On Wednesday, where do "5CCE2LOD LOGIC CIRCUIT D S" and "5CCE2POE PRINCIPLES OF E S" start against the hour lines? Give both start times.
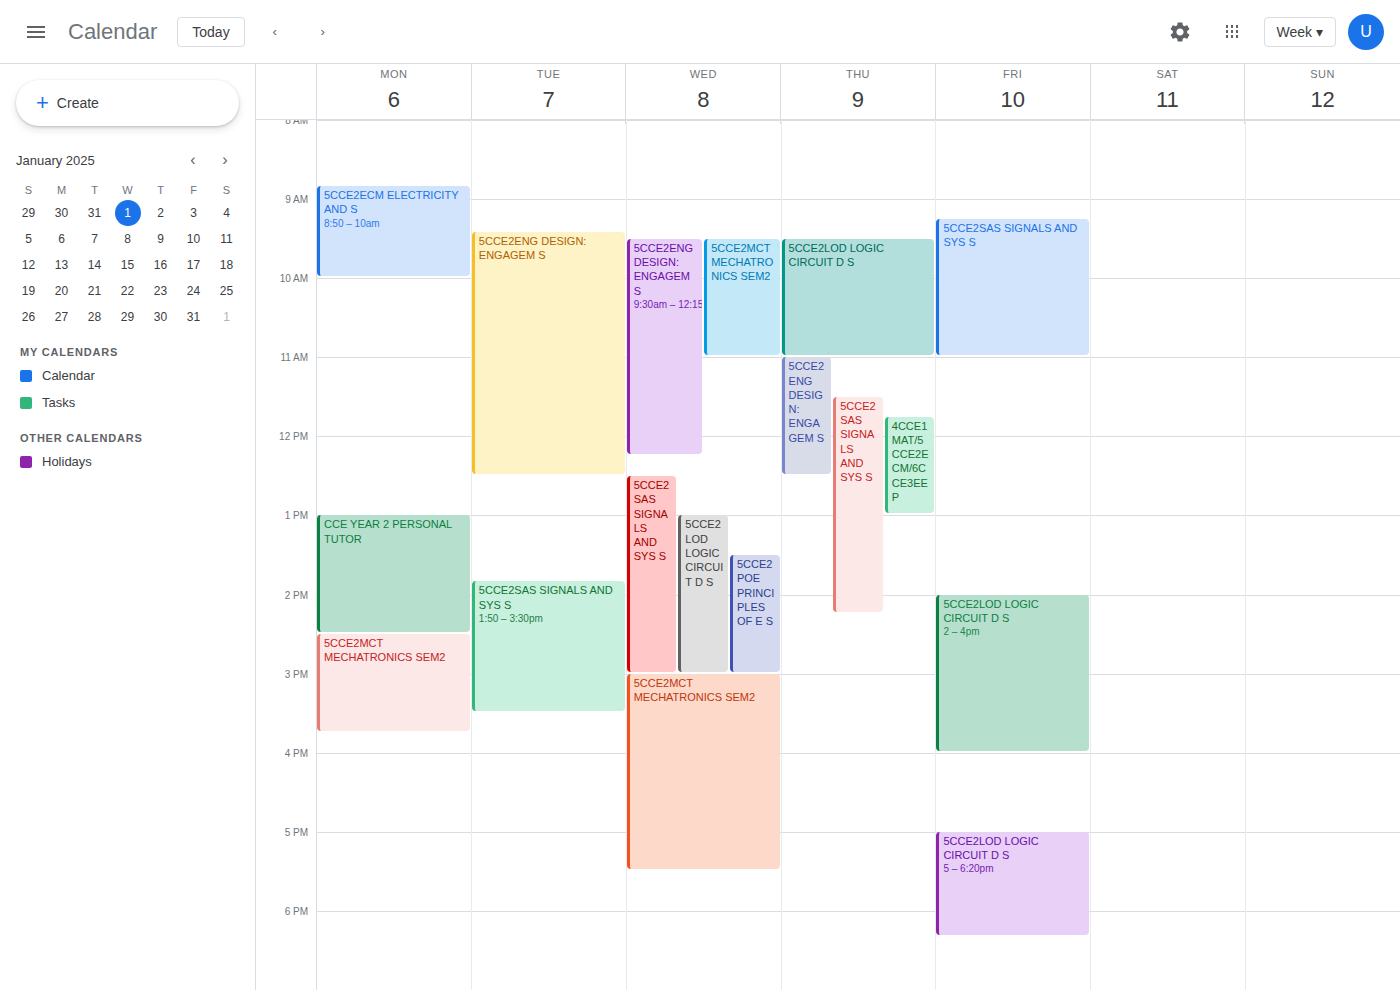
"5CCE2LOD LOGIC CIRCUIT D S": 1:00 PM, exactly on the 1 PM line. "5CCE2POE PRINCIPLES OF E S": 1:30 PM, halfway between the 1 PM and 2 PM lines.